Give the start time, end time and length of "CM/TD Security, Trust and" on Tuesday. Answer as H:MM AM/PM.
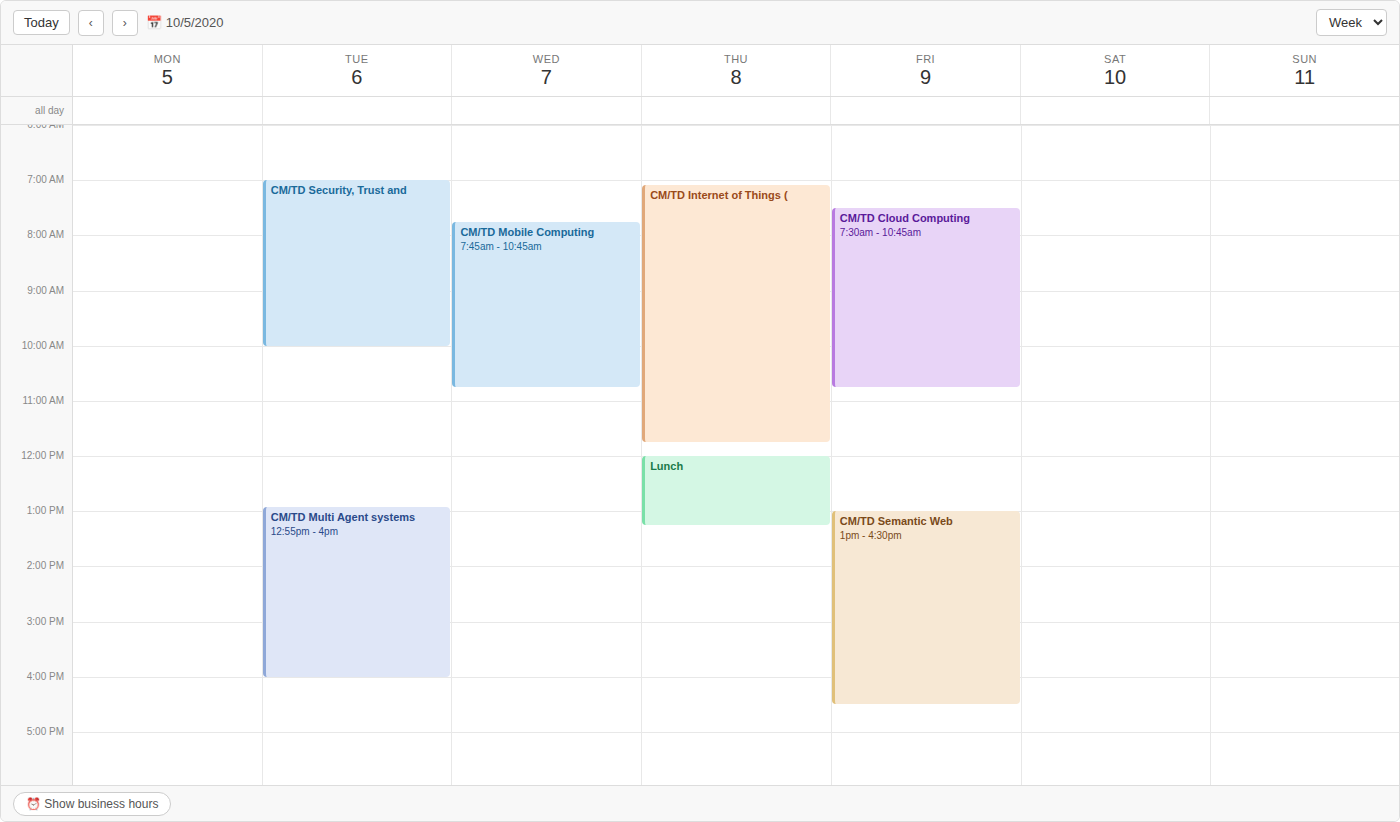
7:00 AM to 10:00 AM, 3 hours